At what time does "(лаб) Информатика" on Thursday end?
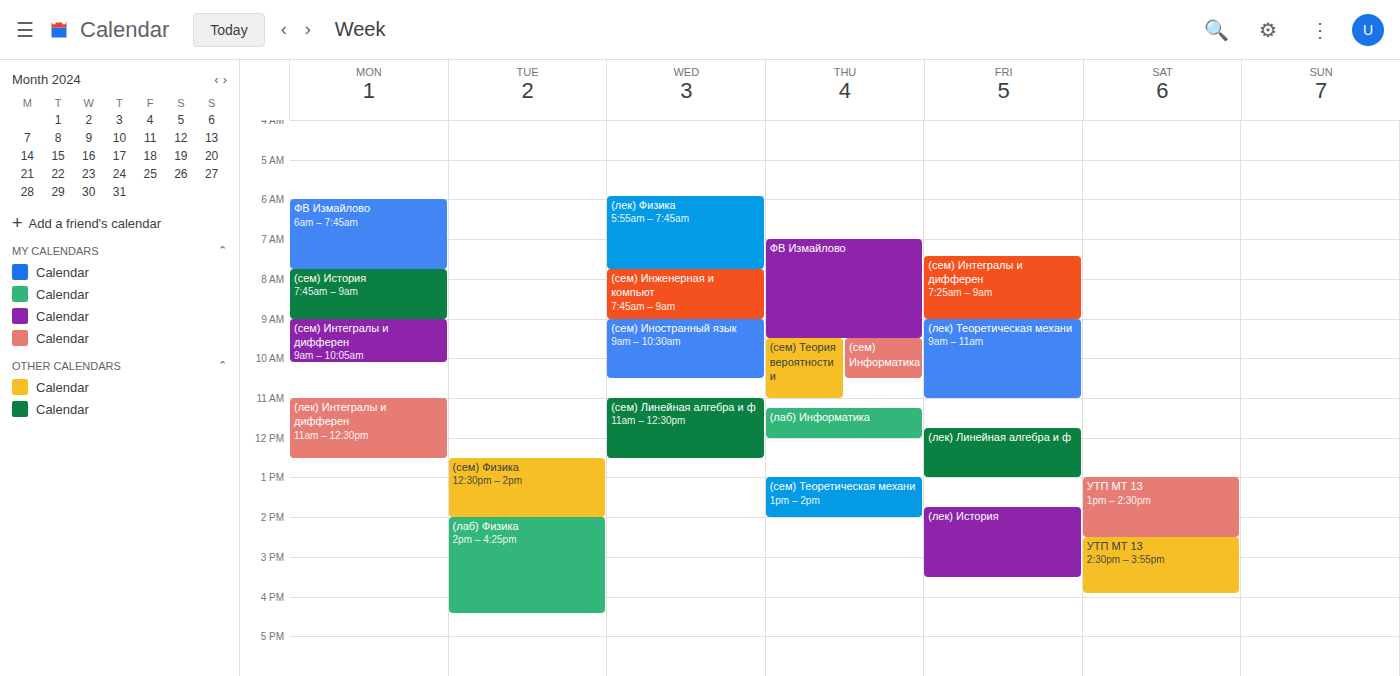
12:00 PM